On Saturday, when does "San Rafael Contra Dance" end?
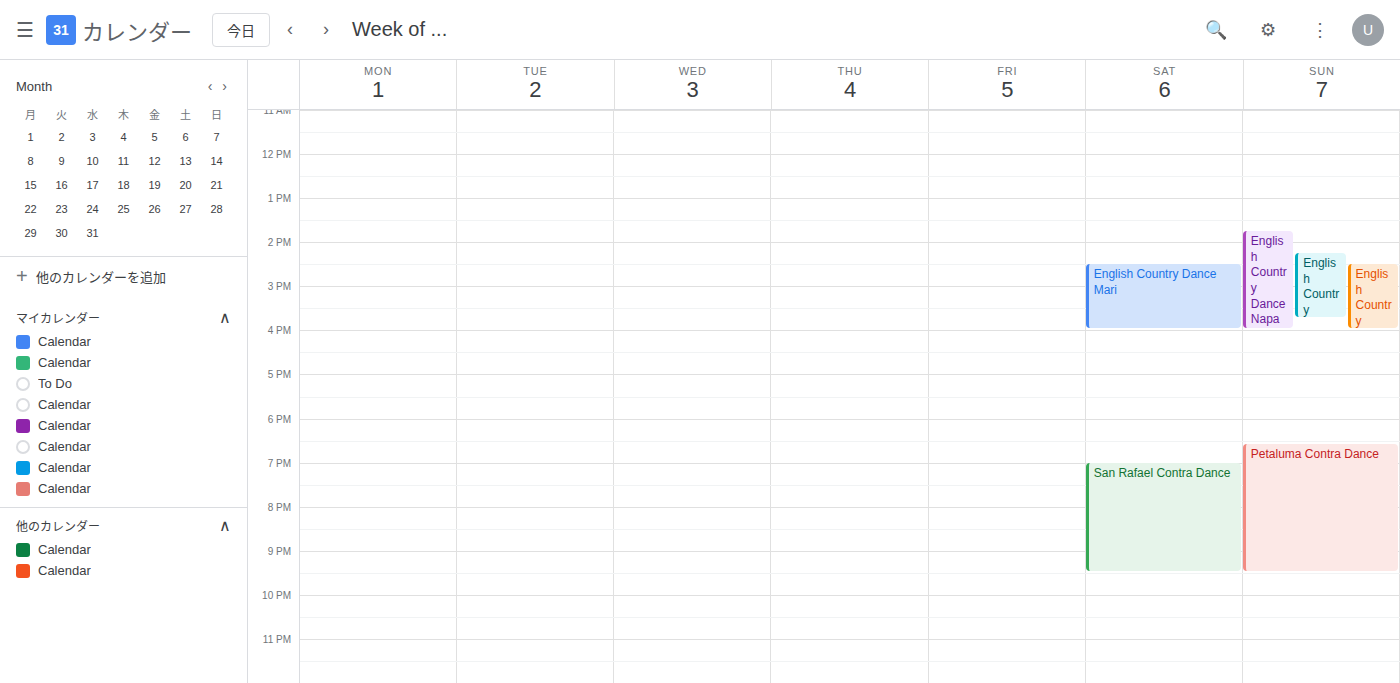
9:30 PM